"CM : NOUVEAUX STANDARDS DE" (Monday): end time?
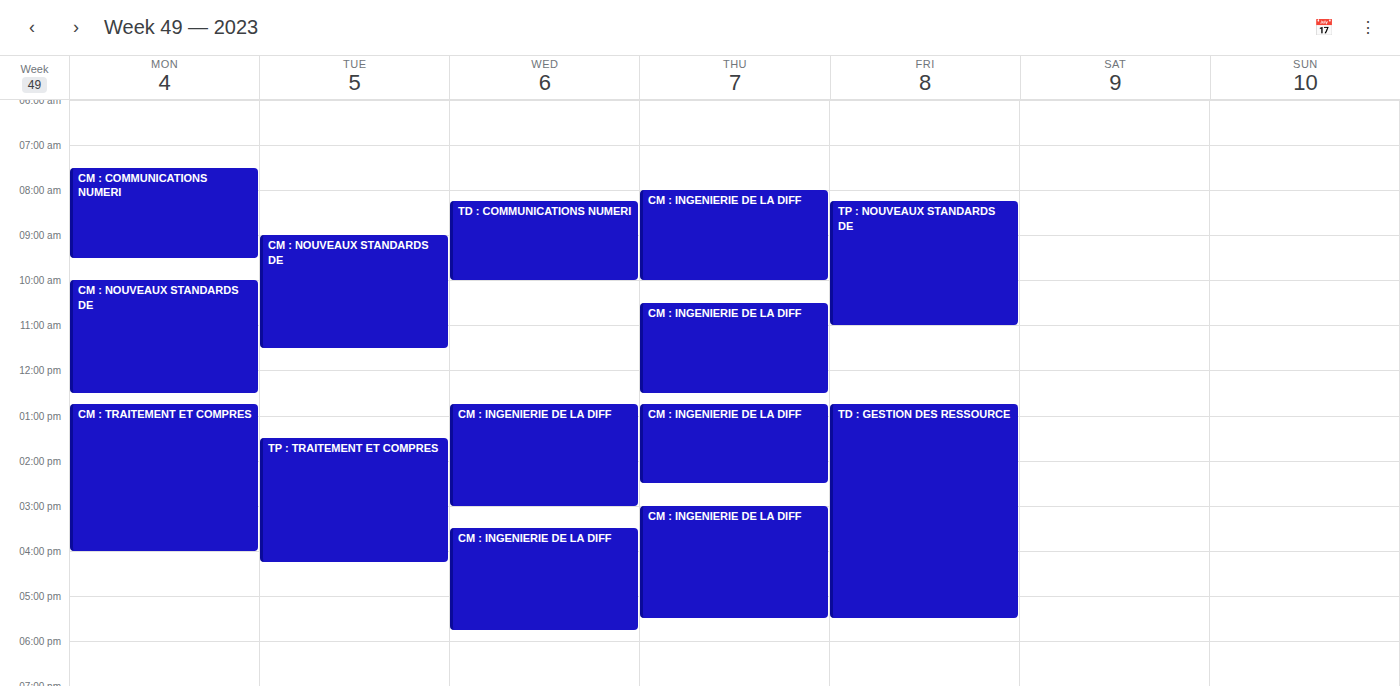
12:30 PM